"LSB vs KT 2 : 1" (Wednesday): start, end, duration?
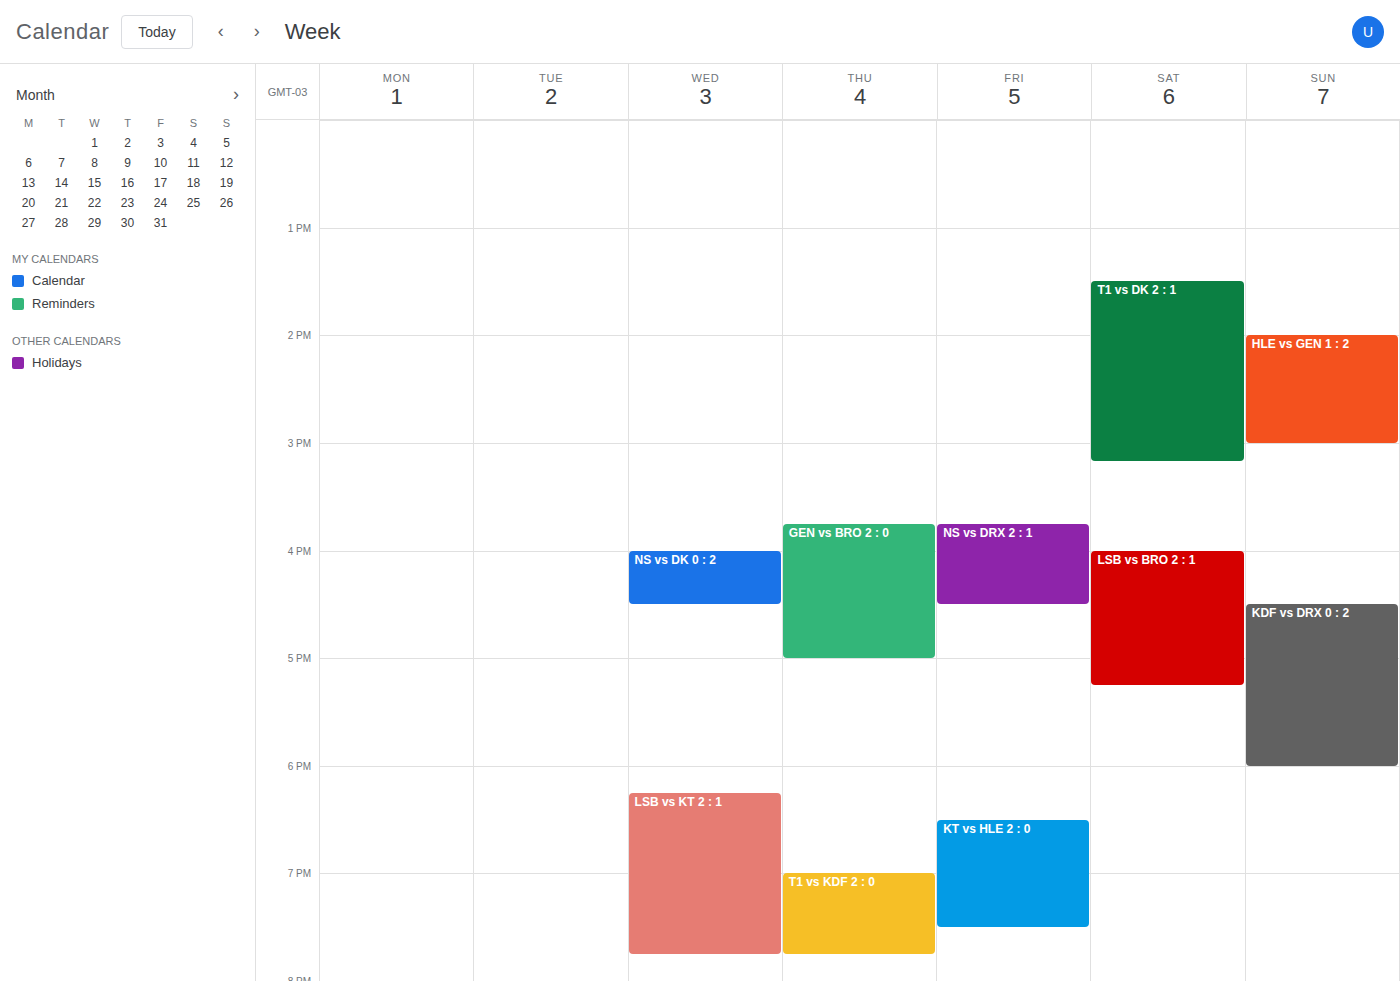
6:15 PM to 7:45 PM, 1 hour 30 minutes